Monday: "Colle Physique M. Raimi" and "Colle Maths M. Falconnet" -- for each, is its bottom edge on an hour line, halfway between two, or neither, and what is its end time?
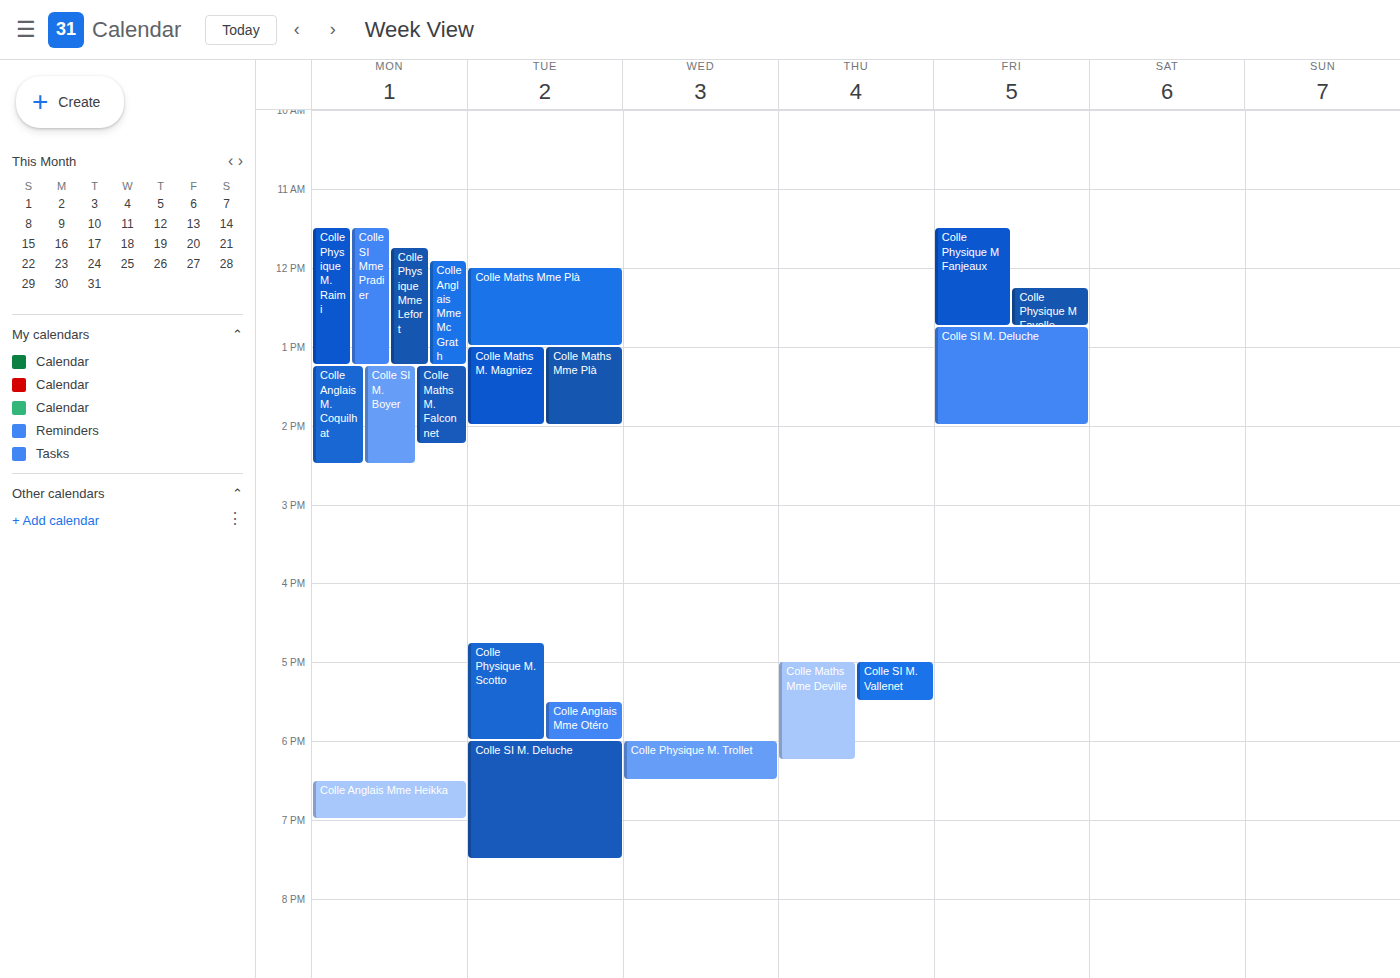
"Colle Physique M. Raimi": 1:15 PM, neither: a quarter of the way from the 1 PM line to the 2 PM line. "Colle Maths M. Falconnet": 2:15 PM, neither: a quarter of the way from the 2 PM line to the 3 PM line.